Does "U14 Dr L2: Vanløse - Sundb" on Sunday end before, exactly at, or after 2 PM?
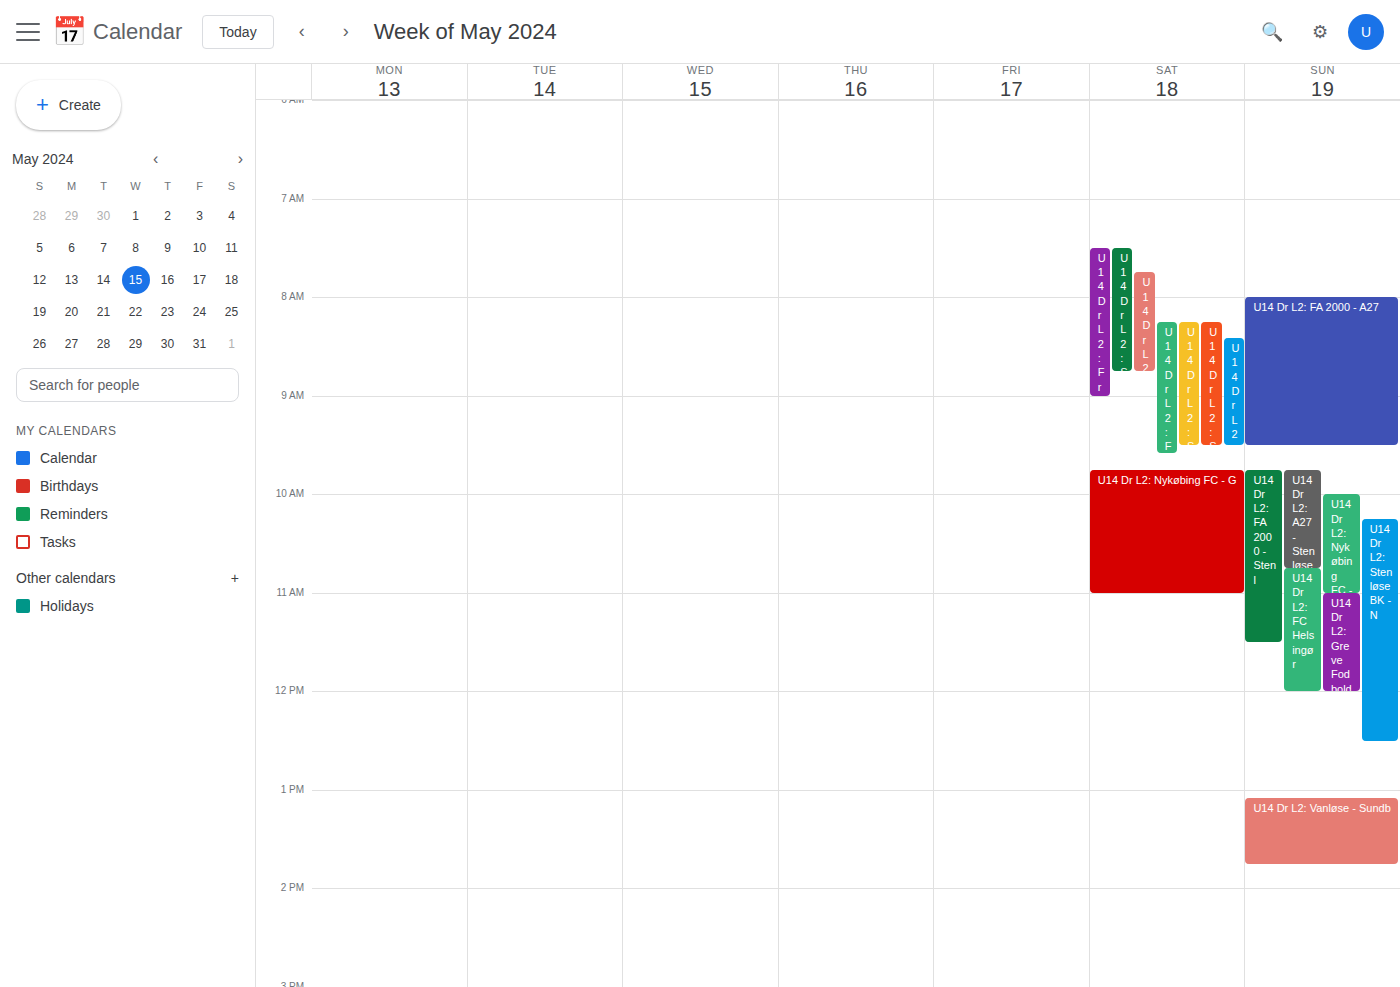
1:45 PM -- before 2 PM, 15 minutes above the 2 PM line.